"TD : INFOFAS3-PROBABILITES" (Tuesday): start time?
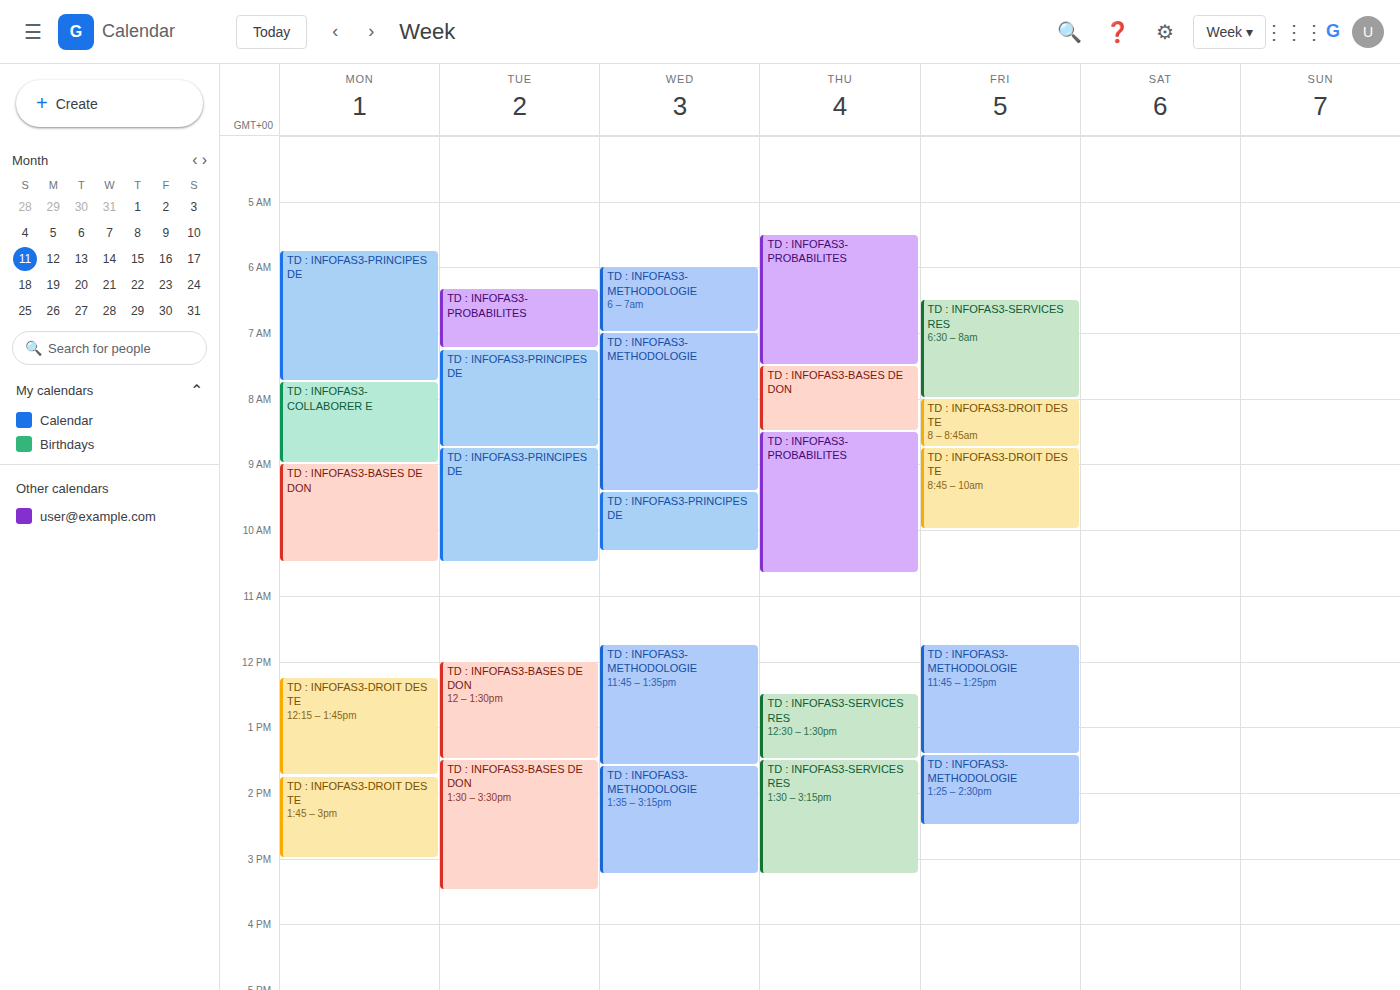
06:20